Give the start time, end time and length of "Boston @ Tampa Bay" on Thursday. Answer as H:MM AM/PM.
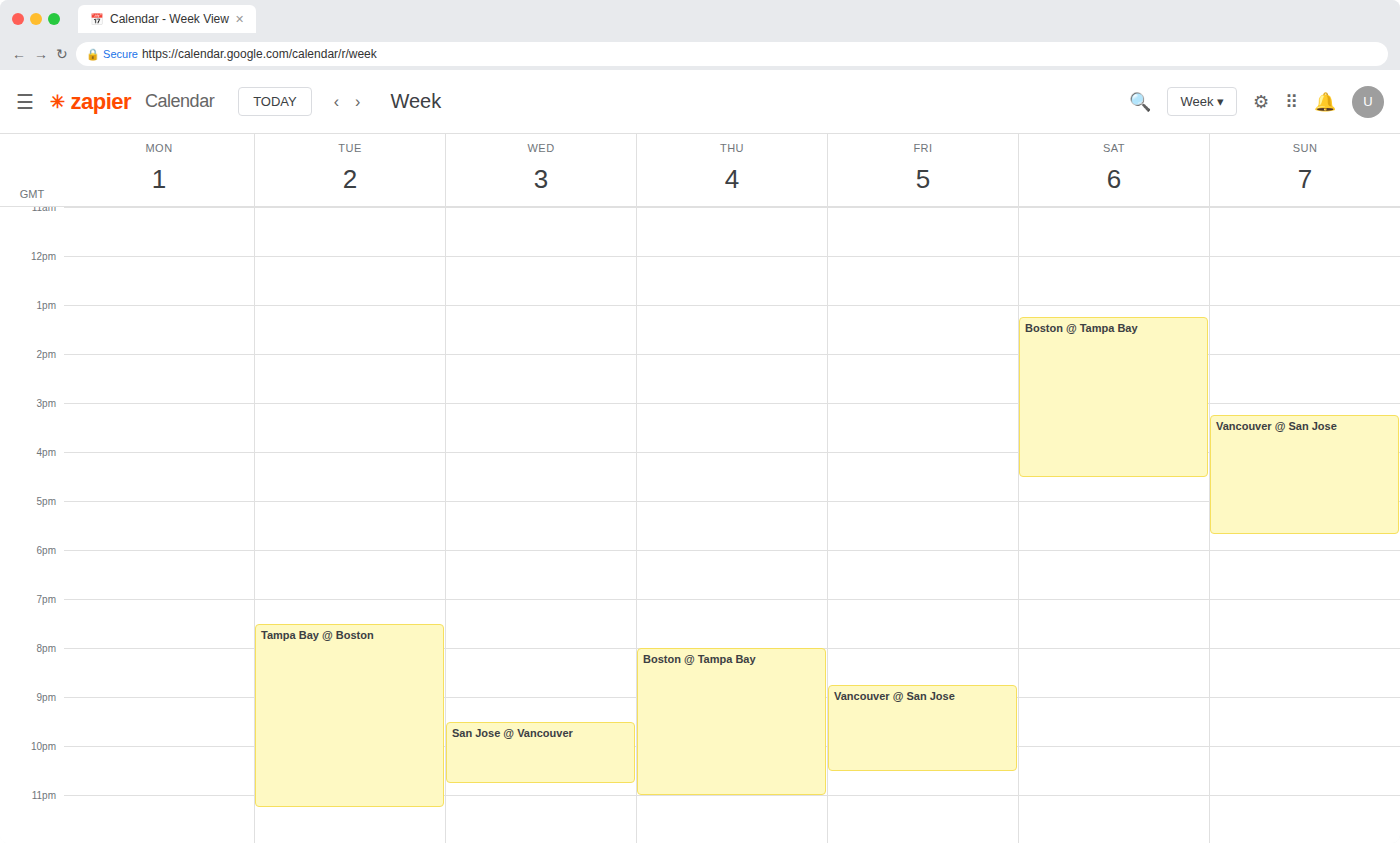
8:00 PM to 11:00 PM, 3 hours